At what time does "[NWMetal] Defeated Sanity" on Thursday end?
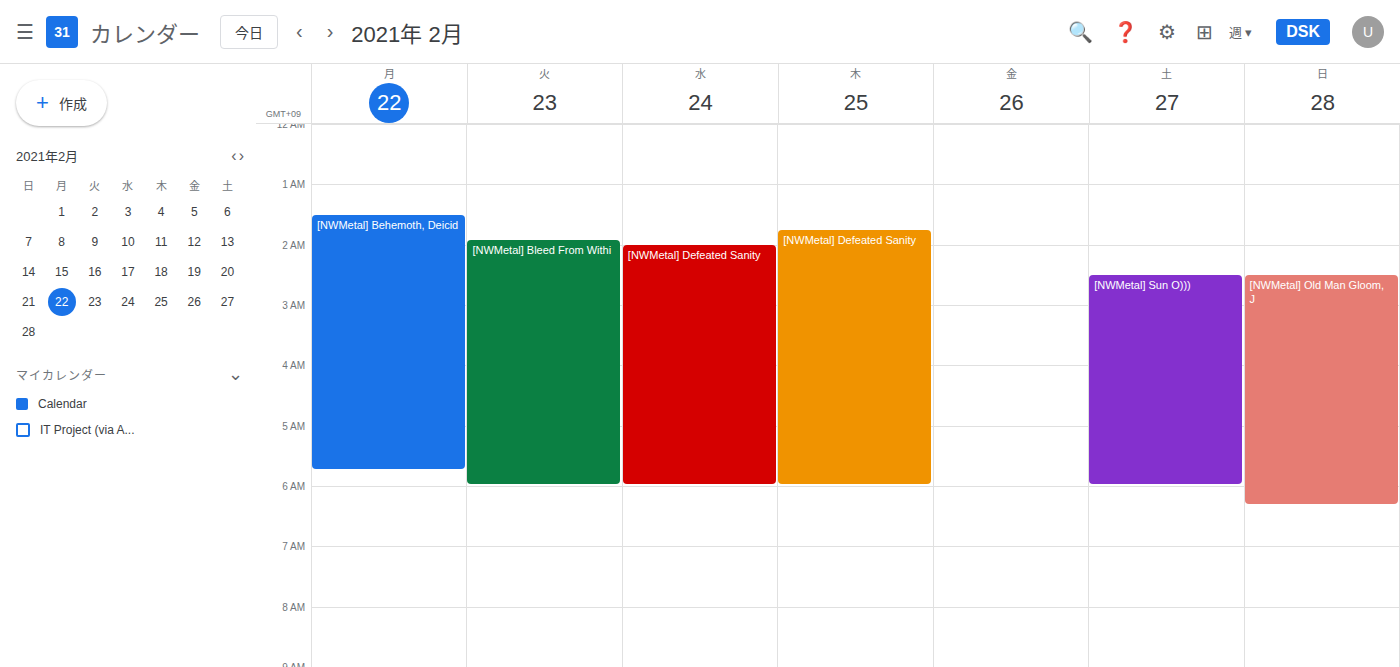
6:00 AM